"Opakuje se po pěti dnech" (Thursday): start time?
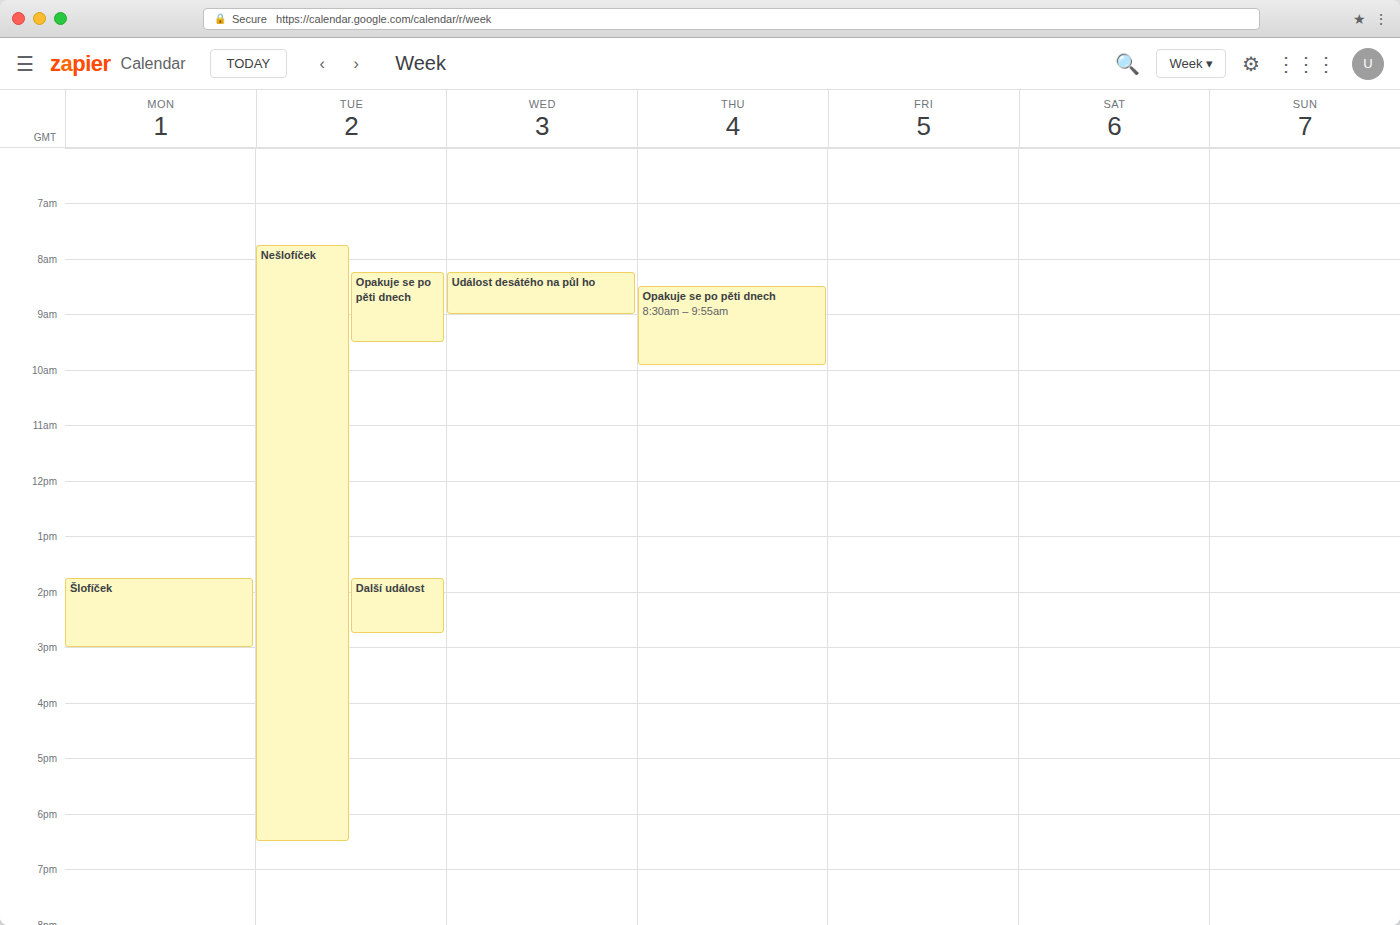
8:30 AM